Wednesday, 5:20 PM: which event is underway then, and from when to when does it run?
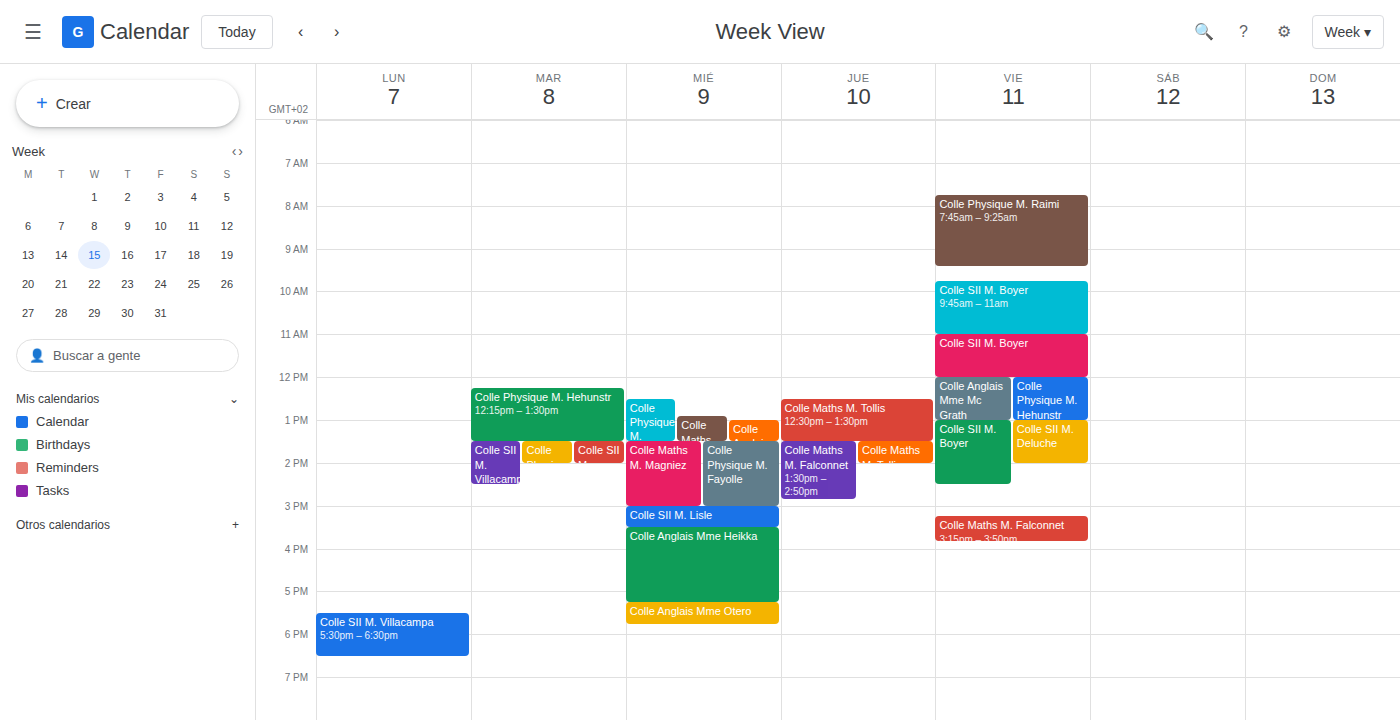
"Colle Anglais Mme Otero", 5:15 PM to 5:45 PM